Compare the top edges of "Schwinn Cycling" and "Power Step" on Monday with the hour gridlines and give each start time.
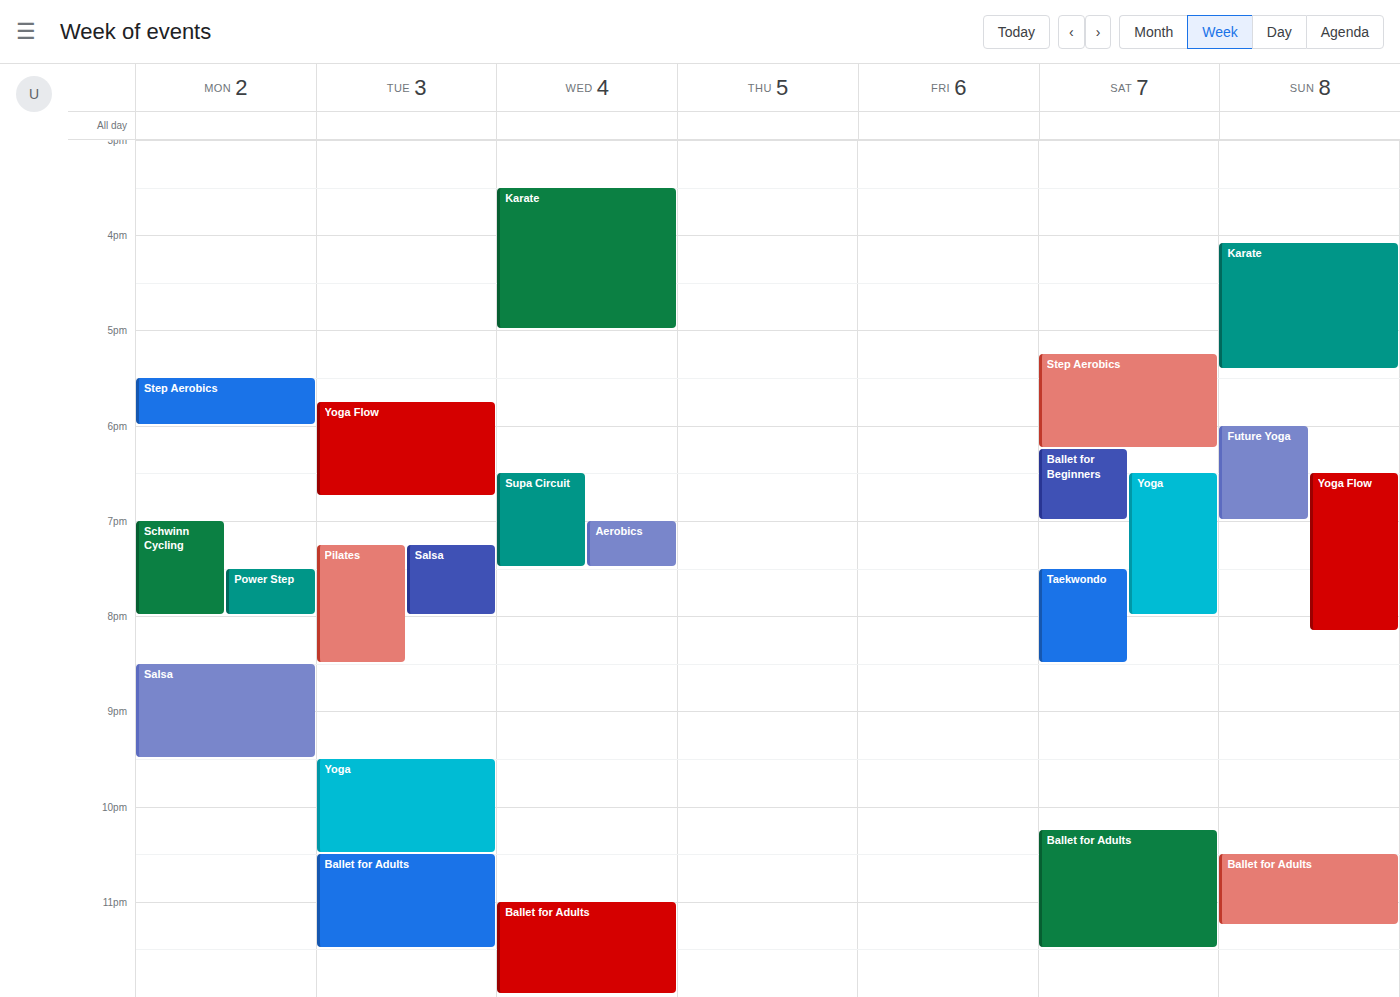
"Schwinn Cycling": 7:00 PM, exactly on the 7 PM line. "Power Step": 7:30 PM, halfway between the 7 PM and 8 PM lines.